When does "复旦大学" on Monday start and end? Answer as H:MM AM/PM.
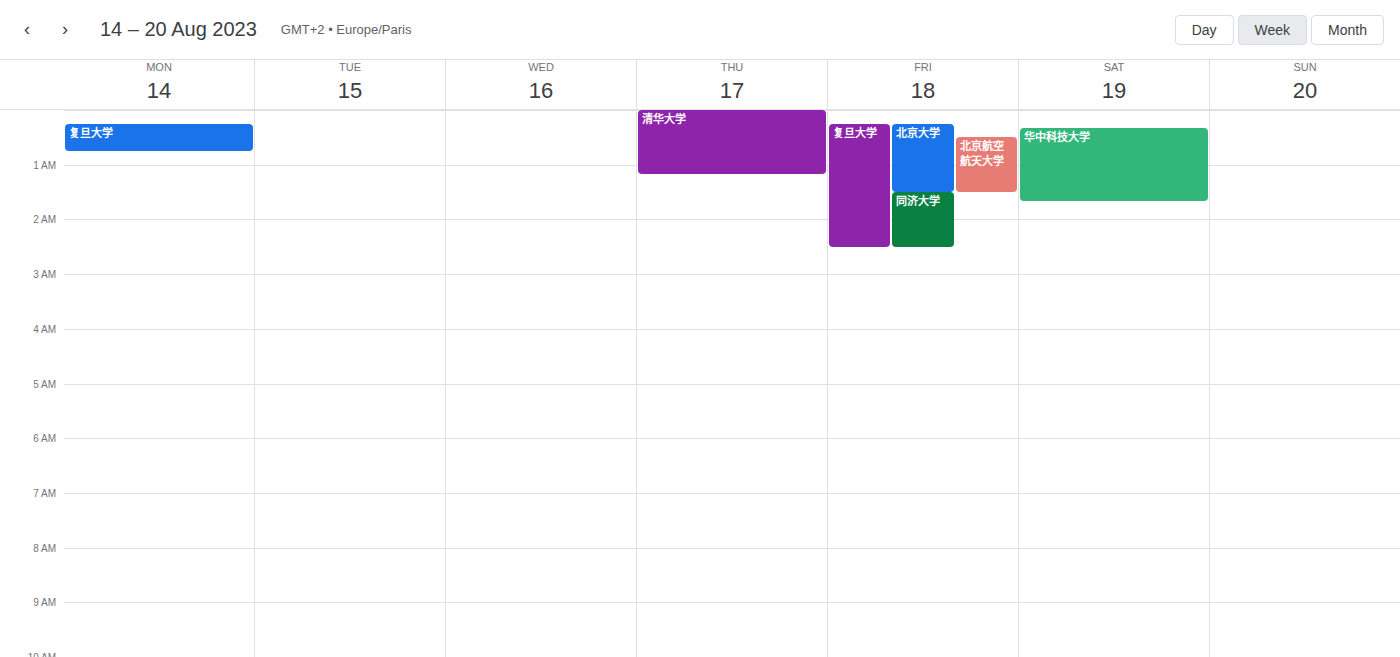
12:15 AM to 12:45 AM